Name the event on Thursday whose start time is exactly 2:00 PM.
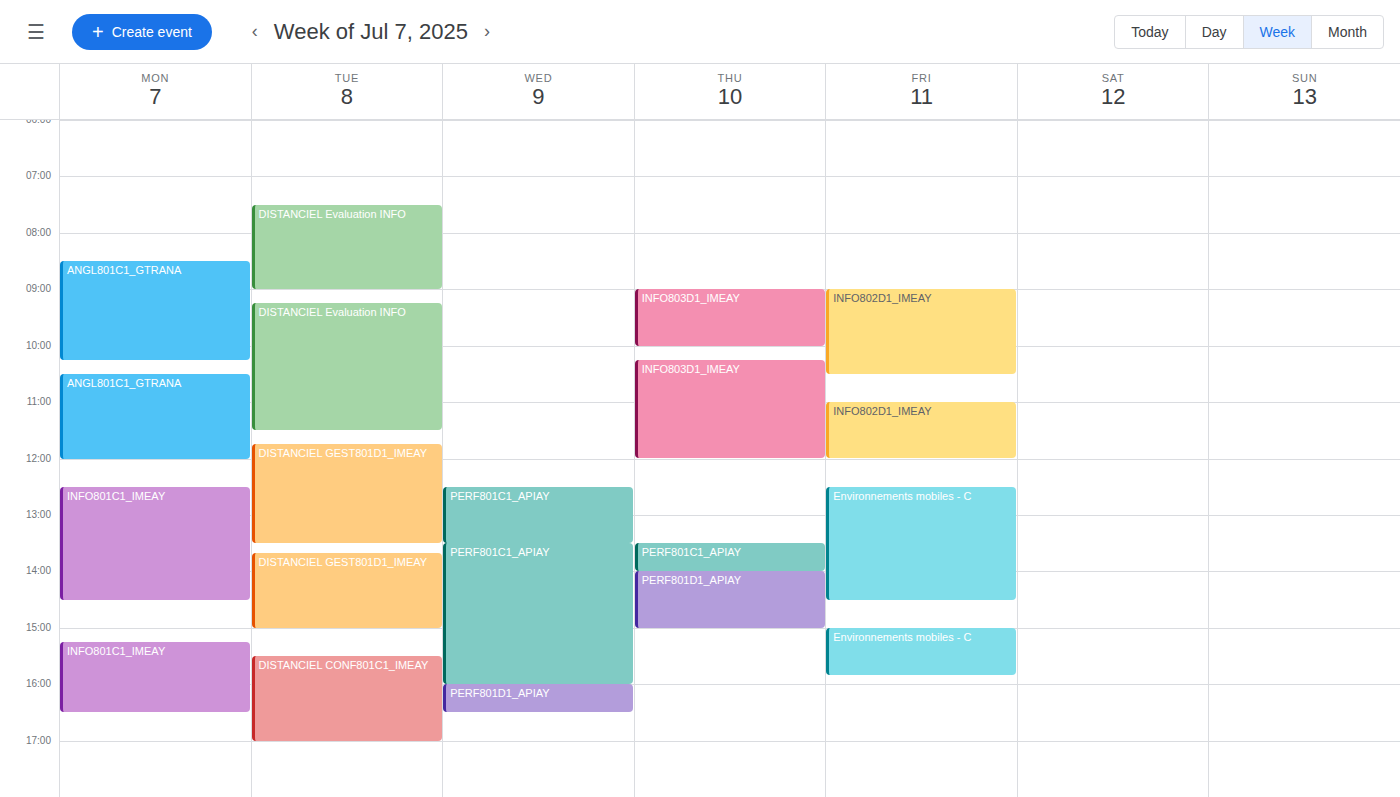
"PERF801D1_APIAY"